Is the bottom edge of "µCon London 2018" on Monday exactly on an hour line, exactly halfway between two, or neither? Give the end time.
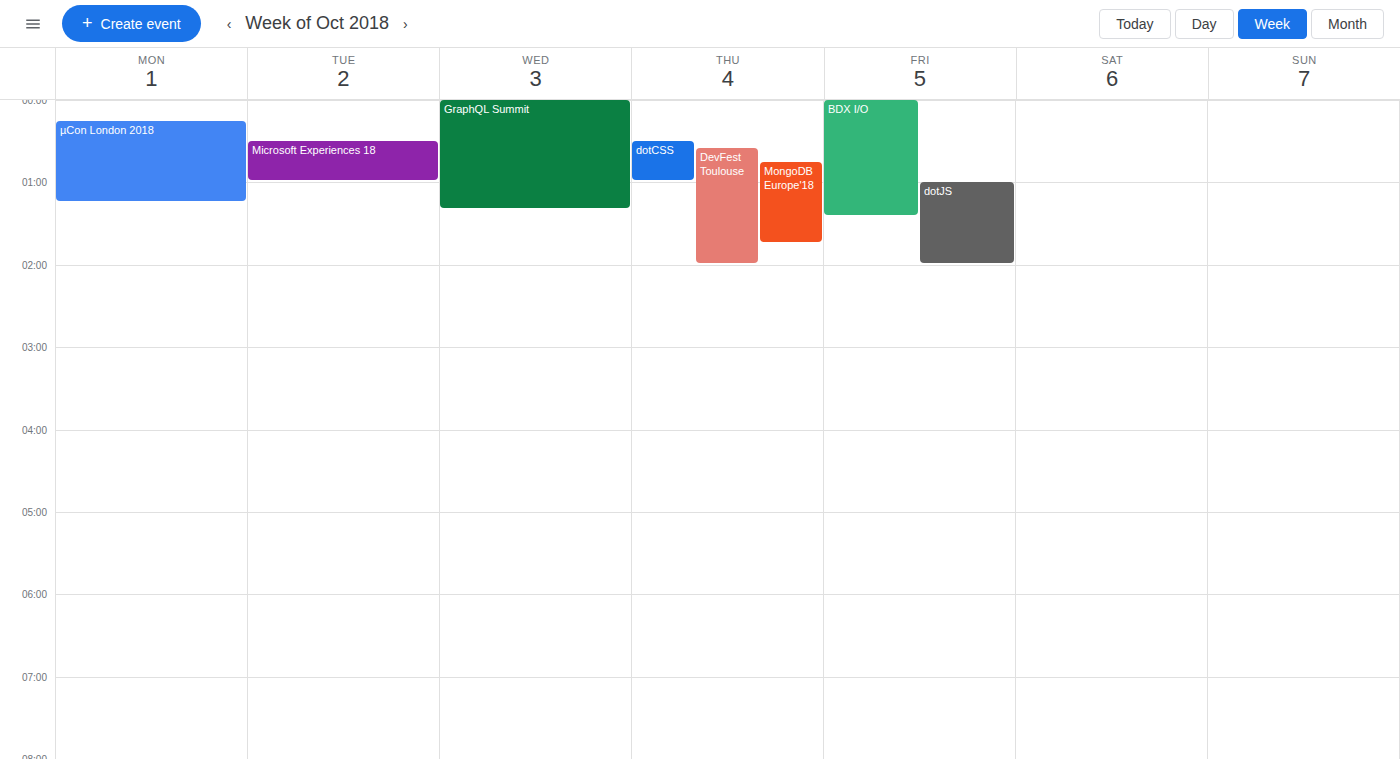
1:15 AM -- neither: a quarter of the way from the 1 AM line to the 2 AM line.